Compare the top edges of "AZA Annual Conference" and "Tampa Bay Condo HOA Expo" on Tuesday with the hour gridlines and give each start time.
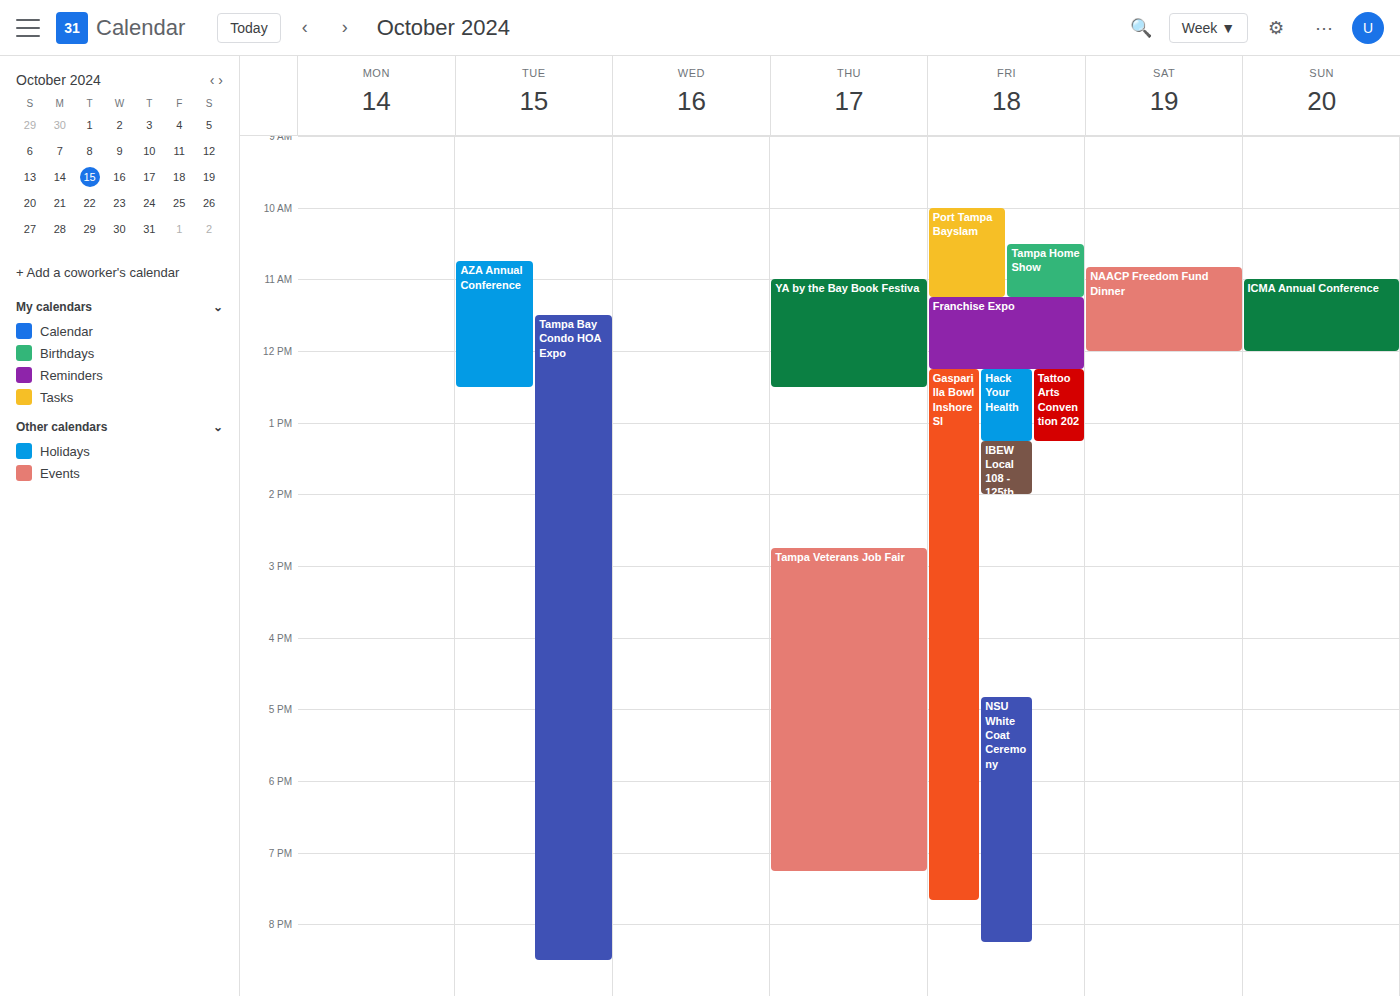
"AZA Annual Conference": 10:45, neither: three quarters of the way from the 10:00 line to the 11:00 line. "Tampa Bay Condo HOA Expo": 11:30, halfway between the 11:00 and 12:00 lines.